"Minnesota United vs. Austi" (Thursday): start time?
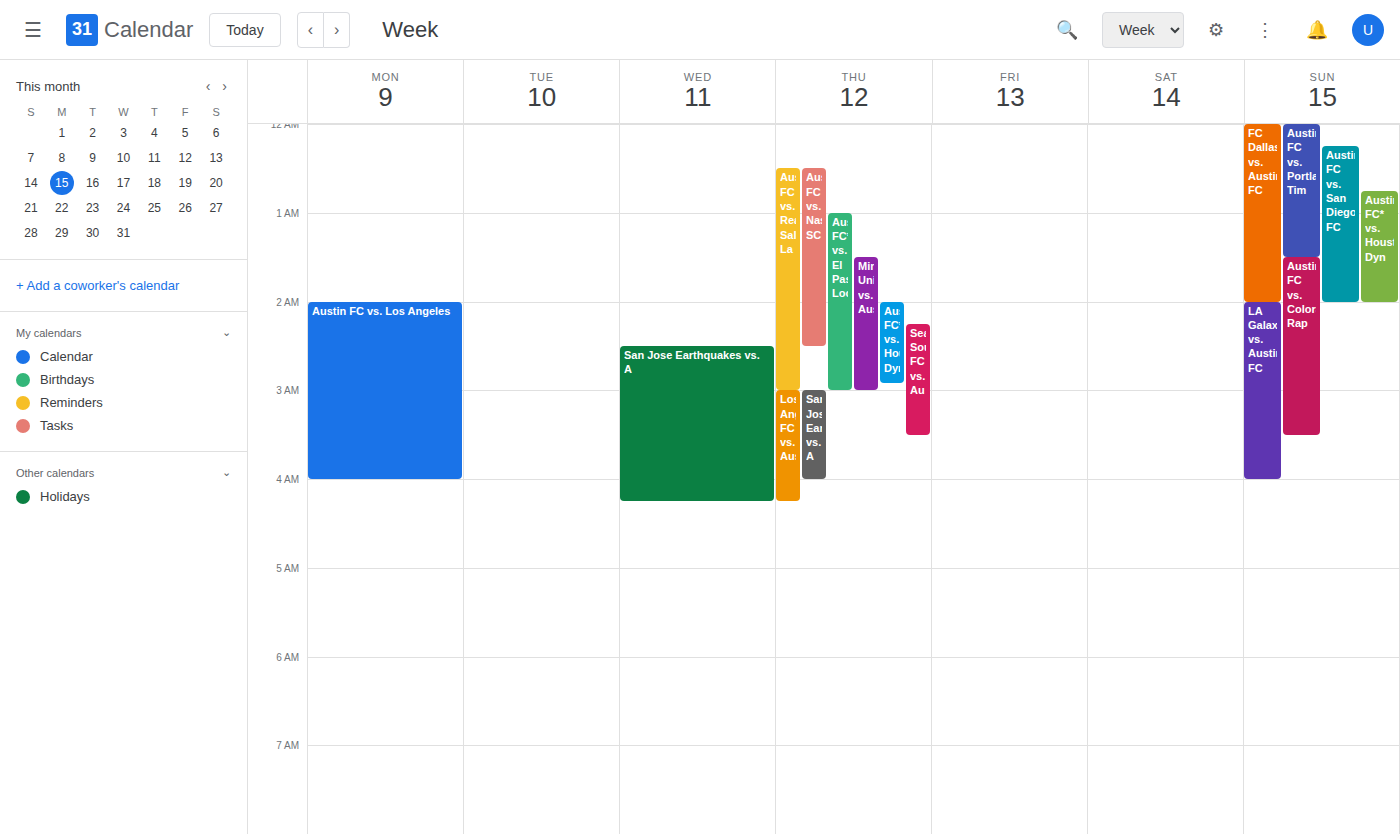
1:30 AM